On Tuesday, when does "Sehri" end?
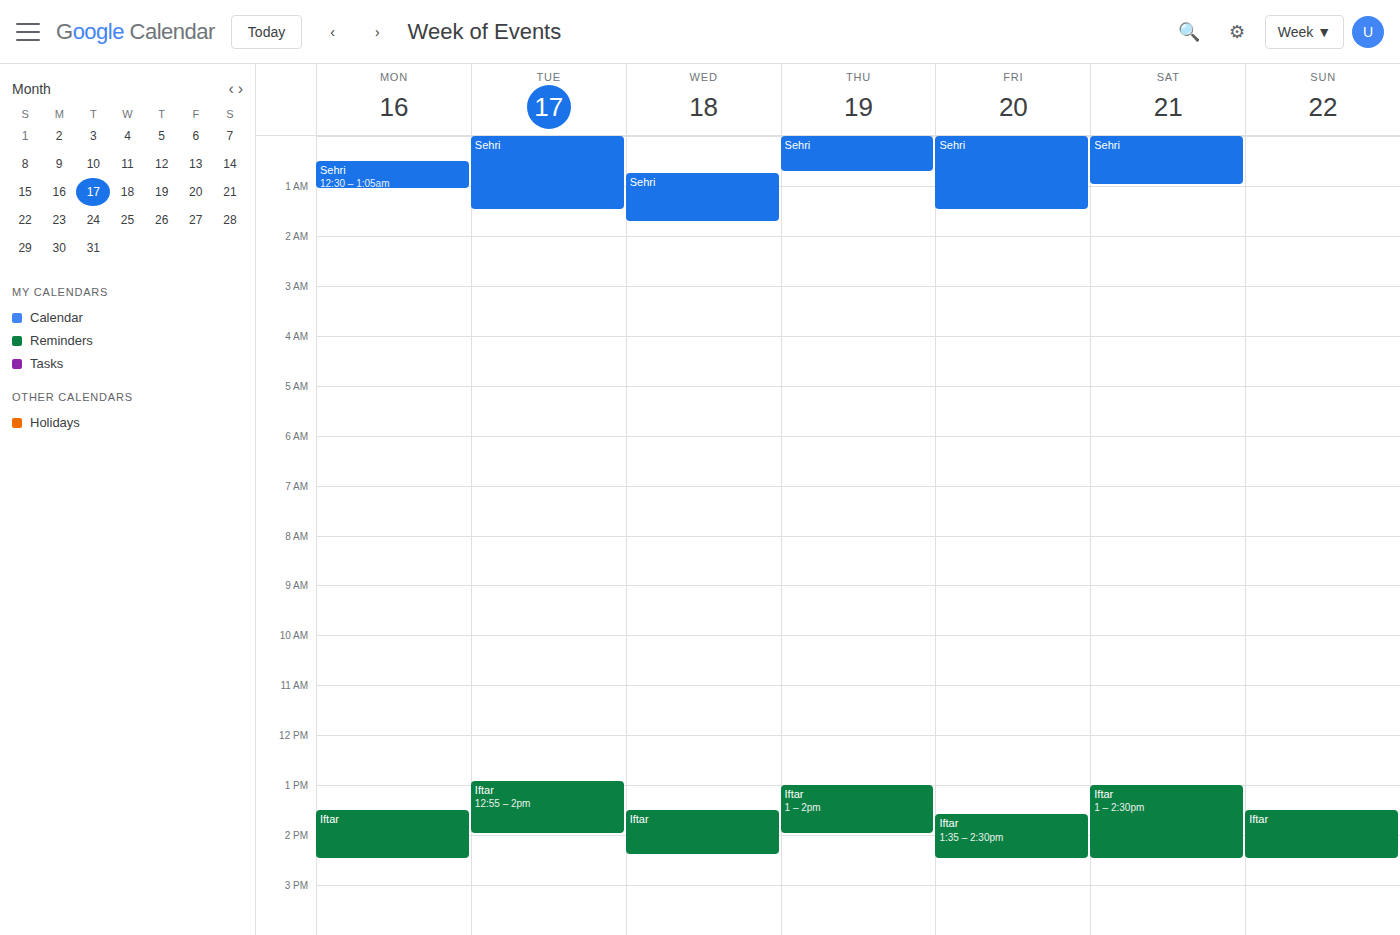
1:30 AM